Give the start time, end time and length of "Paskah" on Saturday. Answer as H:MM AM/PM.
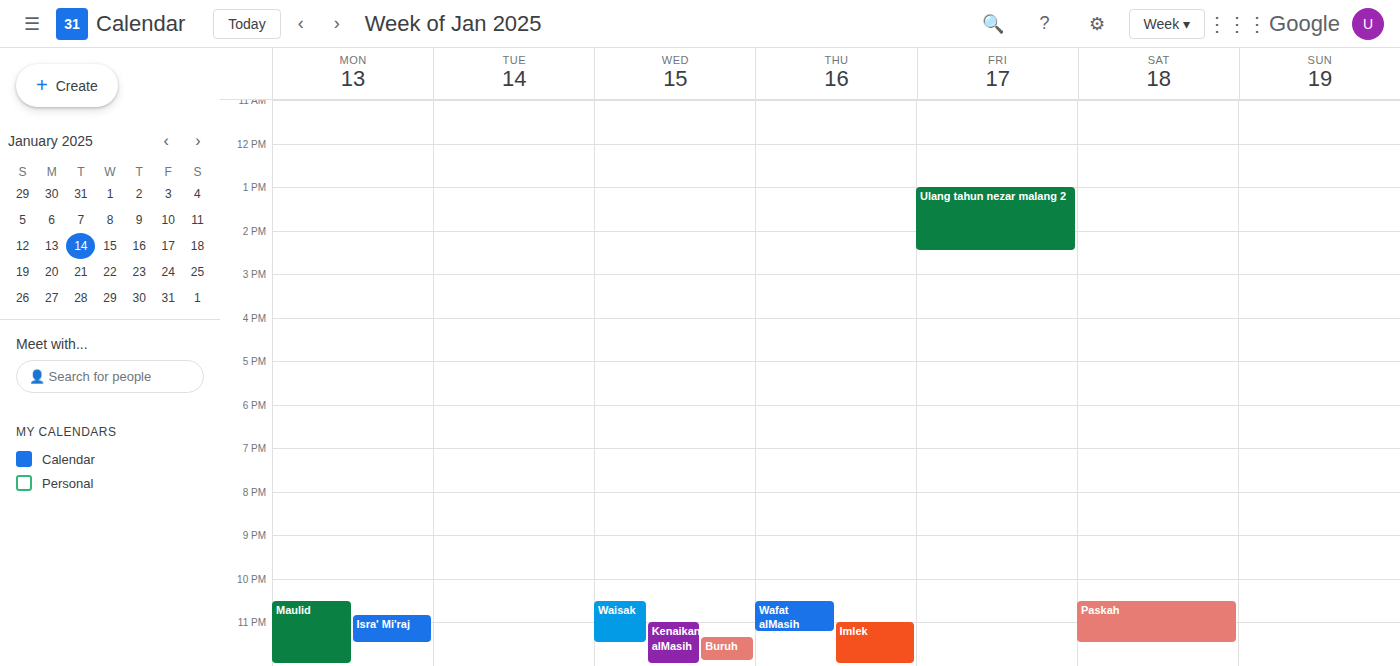
10:30 PM to 11:30 PM, 1 hour